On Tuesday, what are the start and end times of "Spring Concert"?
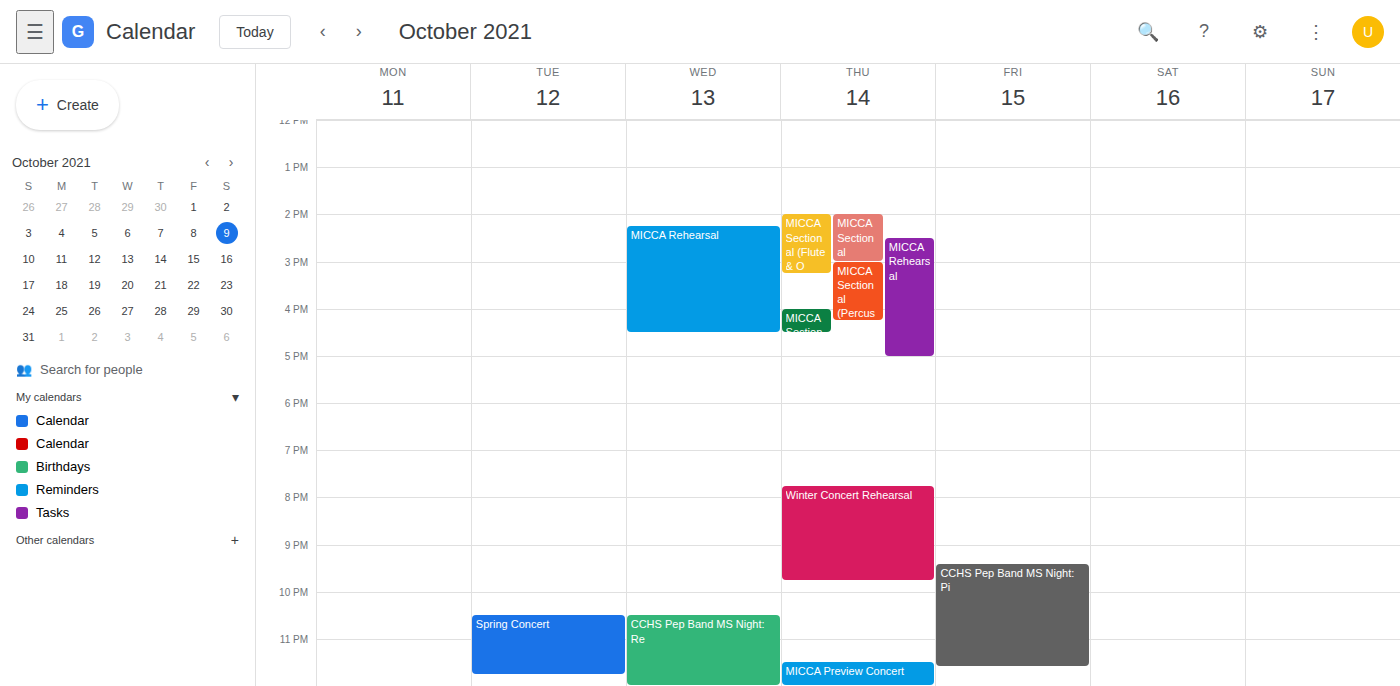
10:30 PM to 11:45 PM